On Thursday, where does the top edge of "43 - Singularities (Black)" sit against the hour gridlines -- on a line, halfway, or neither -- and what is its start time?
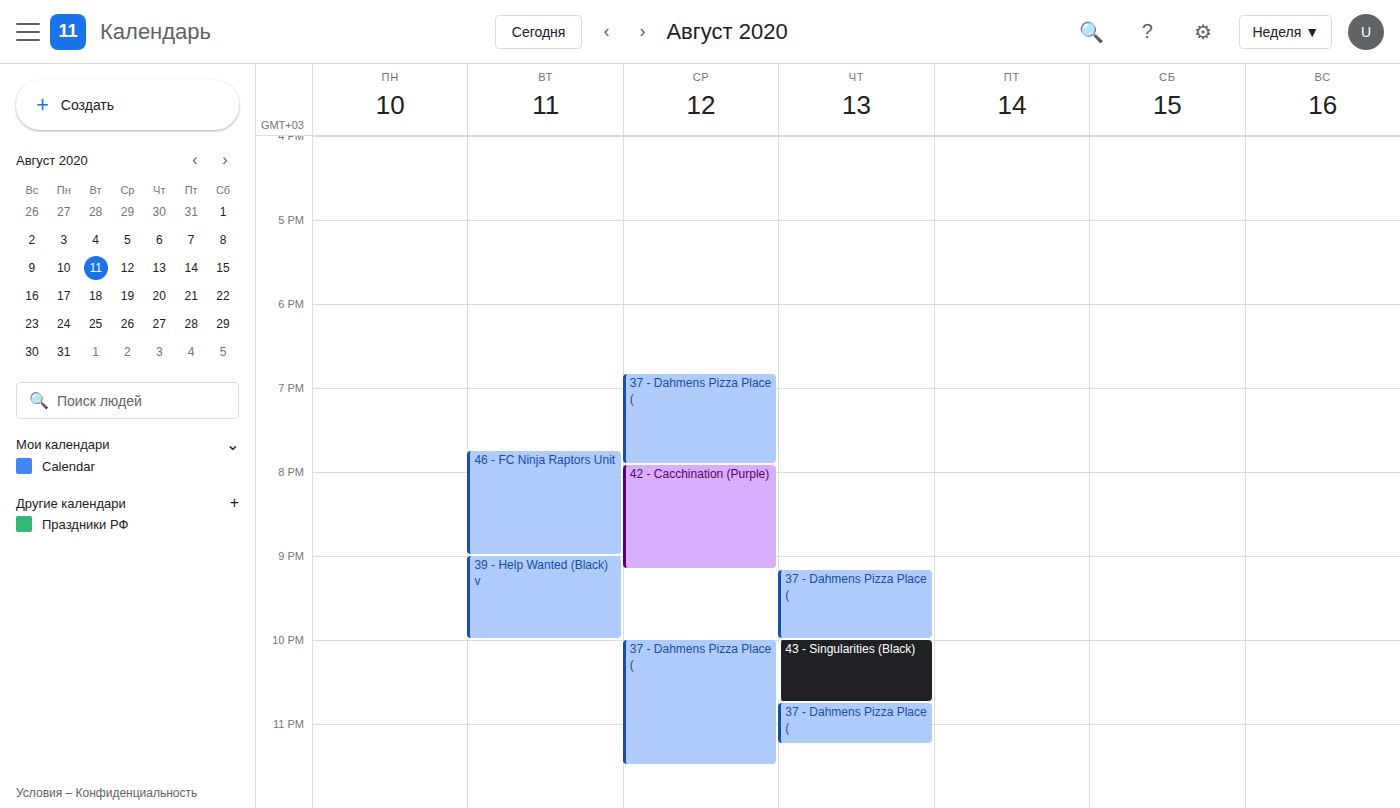
10:00 PM -- exactly on the 10 PM line.